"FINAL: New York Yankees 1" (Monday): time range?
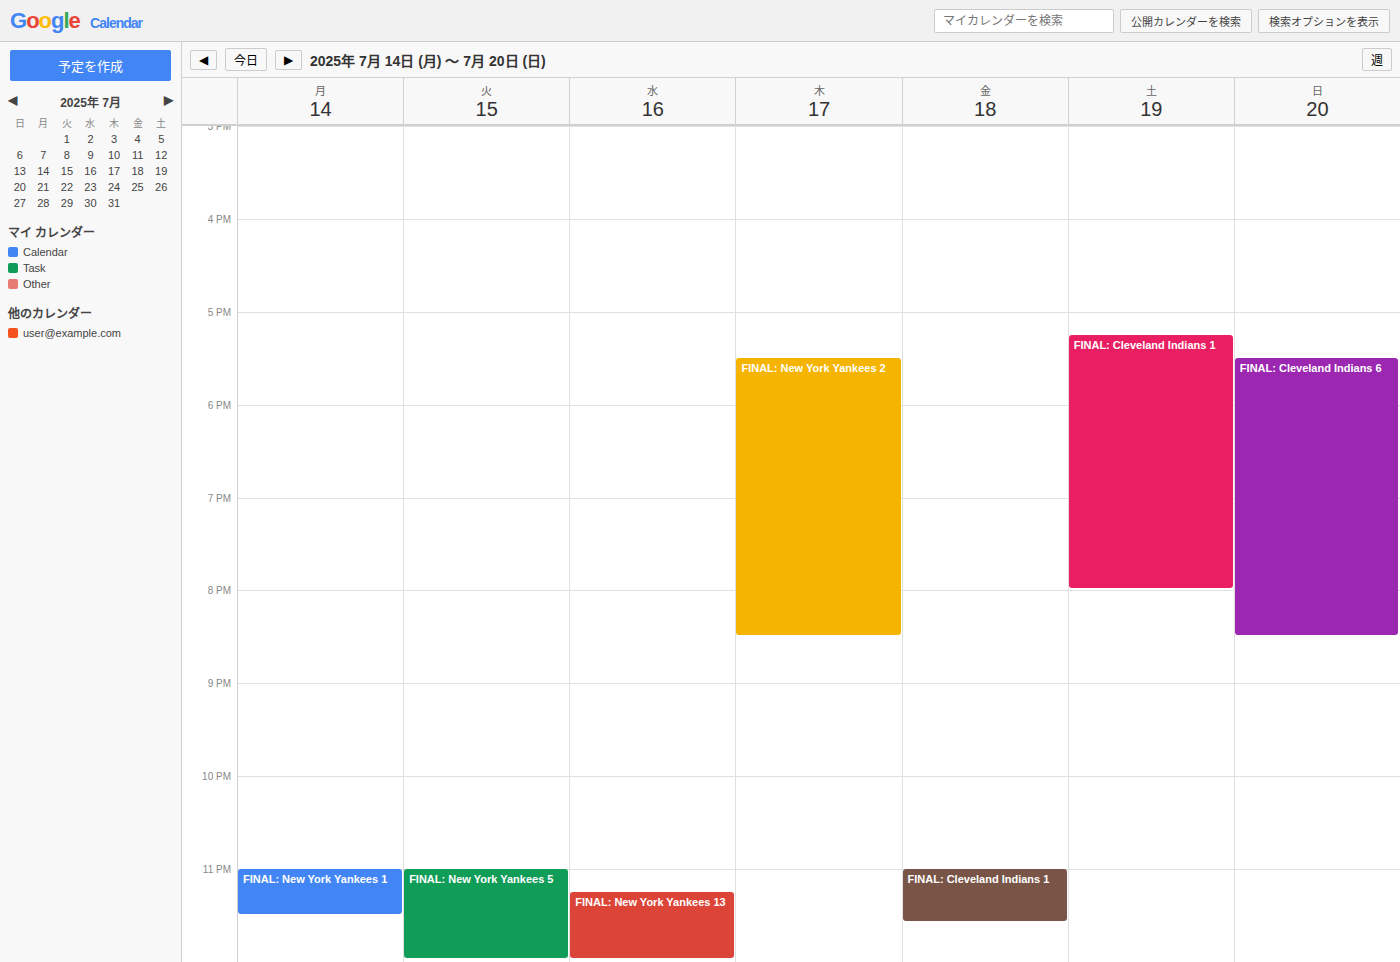
11:00 PM to 11:30 PM